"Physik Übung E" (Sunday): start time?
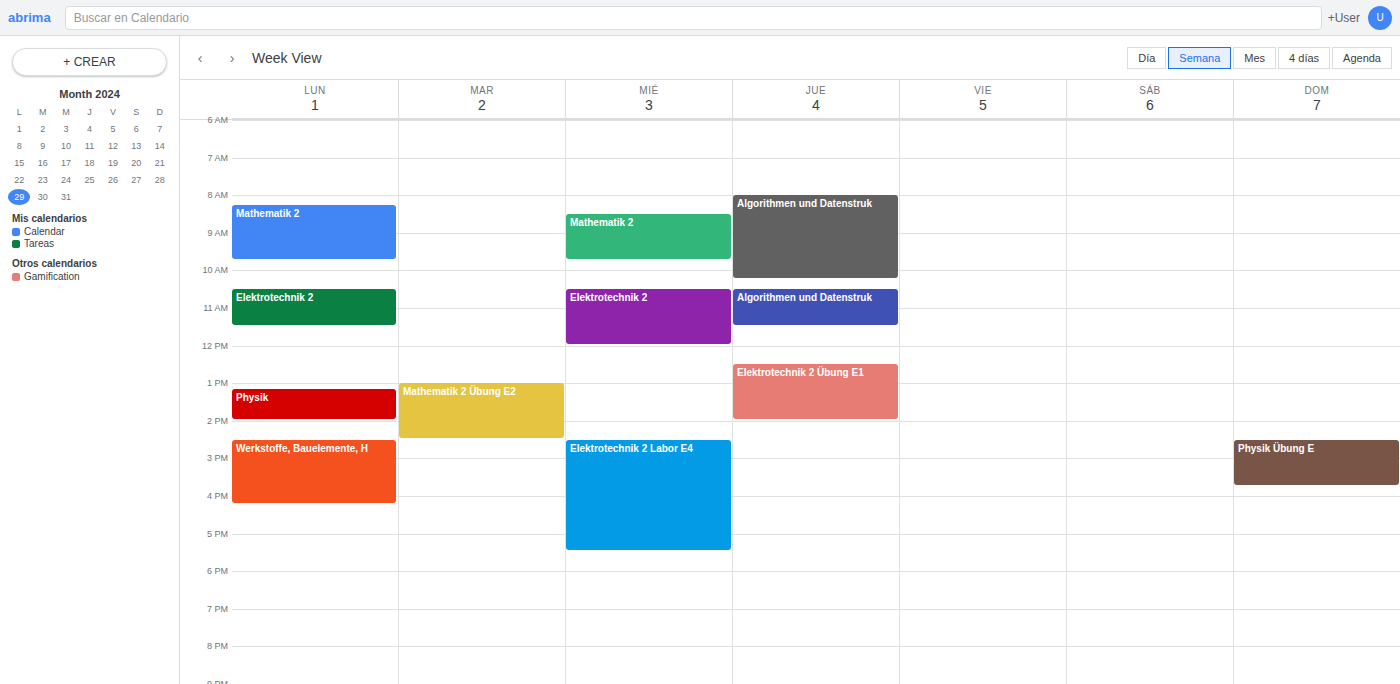
2:30 PM